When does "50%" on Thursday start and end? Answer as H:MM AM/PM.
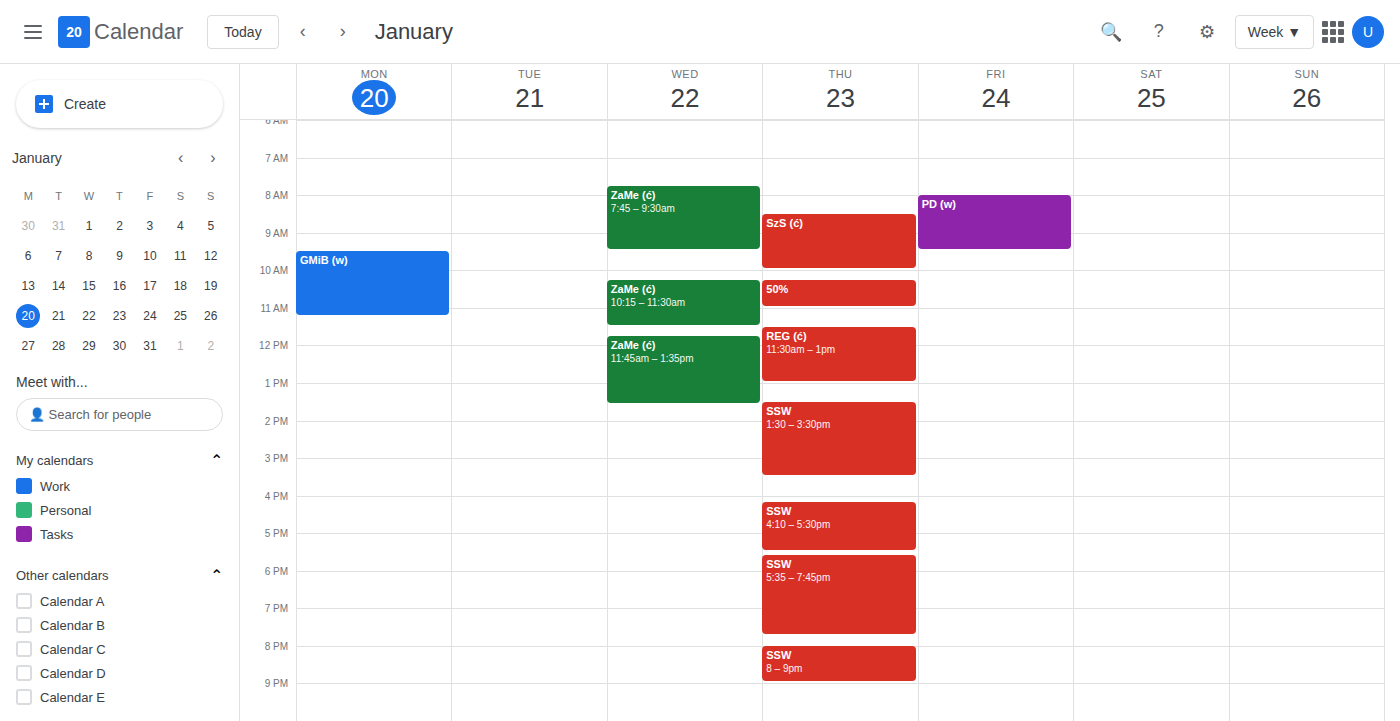
10:15 AM to 11:00 AM